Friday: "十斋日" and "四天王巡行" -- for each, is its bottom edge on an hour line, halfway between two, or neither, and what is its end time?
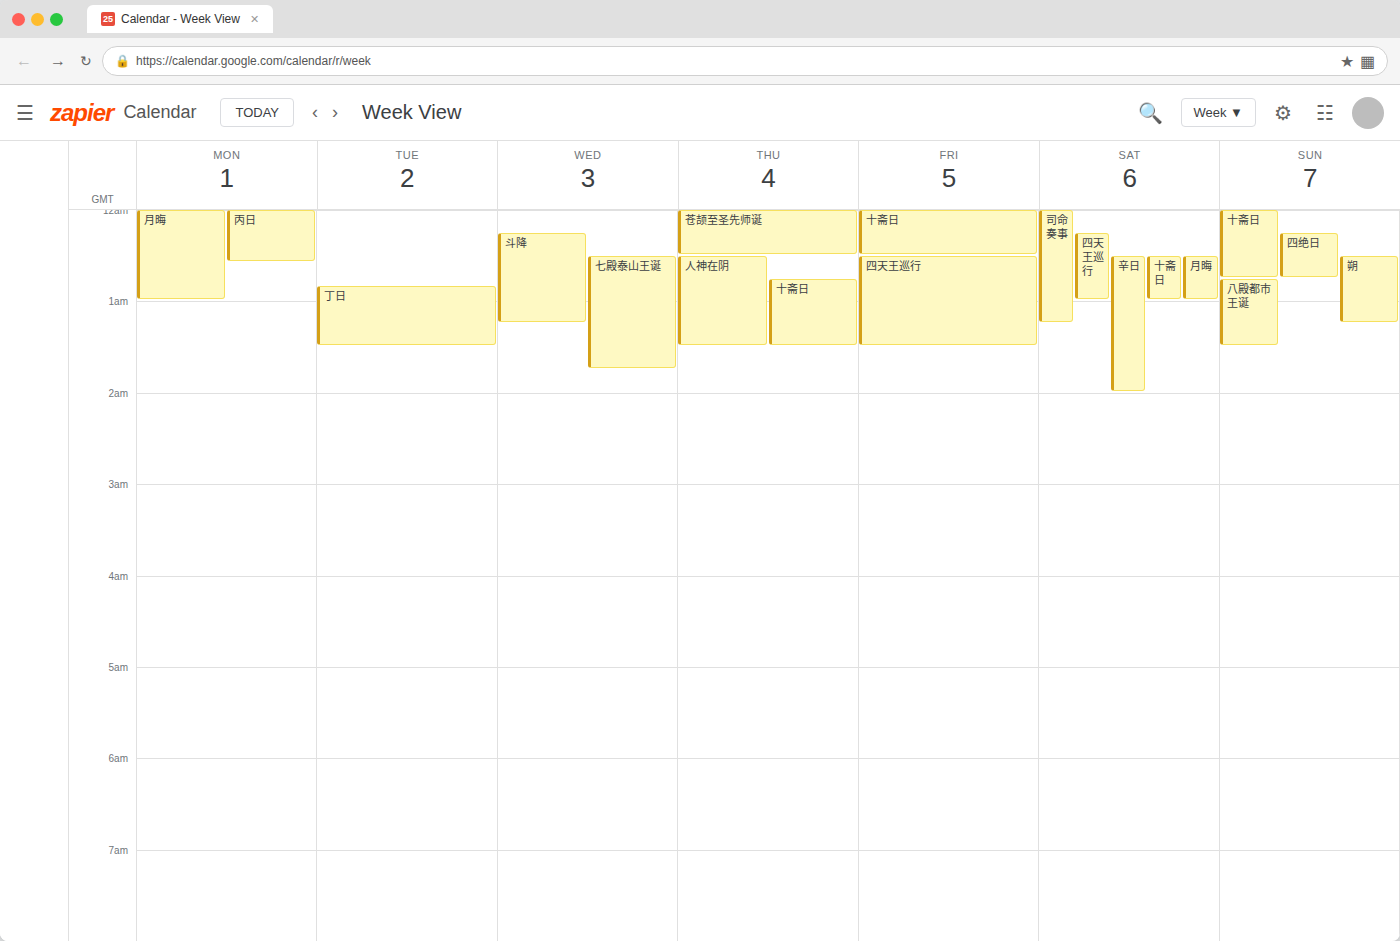
"十斋日": 00:30, halfway between the 00:00 and 01:00 lines. "四天王巡行": 01:30, halfway between the 01:00 and 02:00 lines.